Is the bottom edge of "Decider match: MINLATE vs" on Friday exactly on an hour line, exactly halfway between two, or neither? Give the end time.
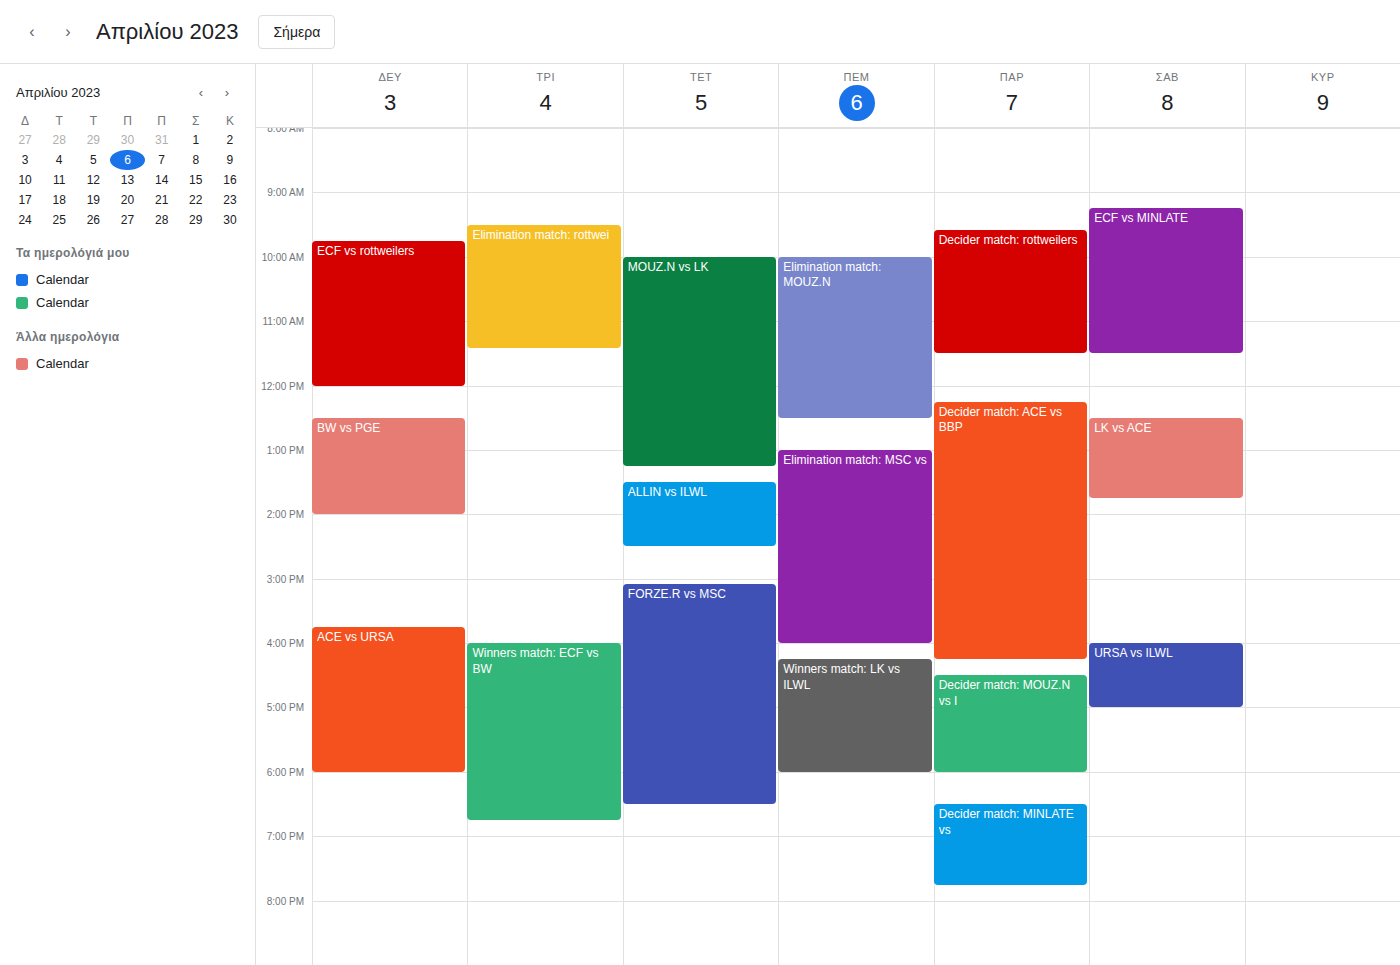
19:45 -- neither: three quarters of the way from the 19:00 line to the 20:00 line.